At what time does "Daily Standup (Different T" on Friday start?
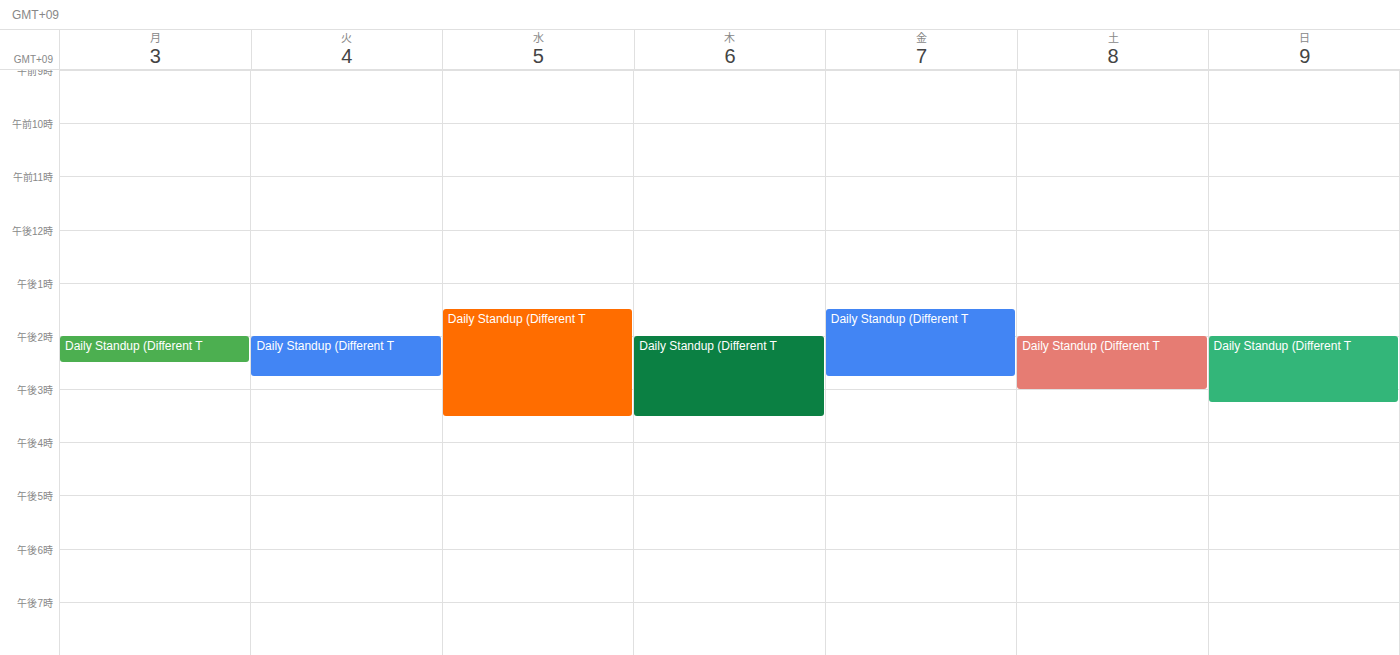
1:30 PM